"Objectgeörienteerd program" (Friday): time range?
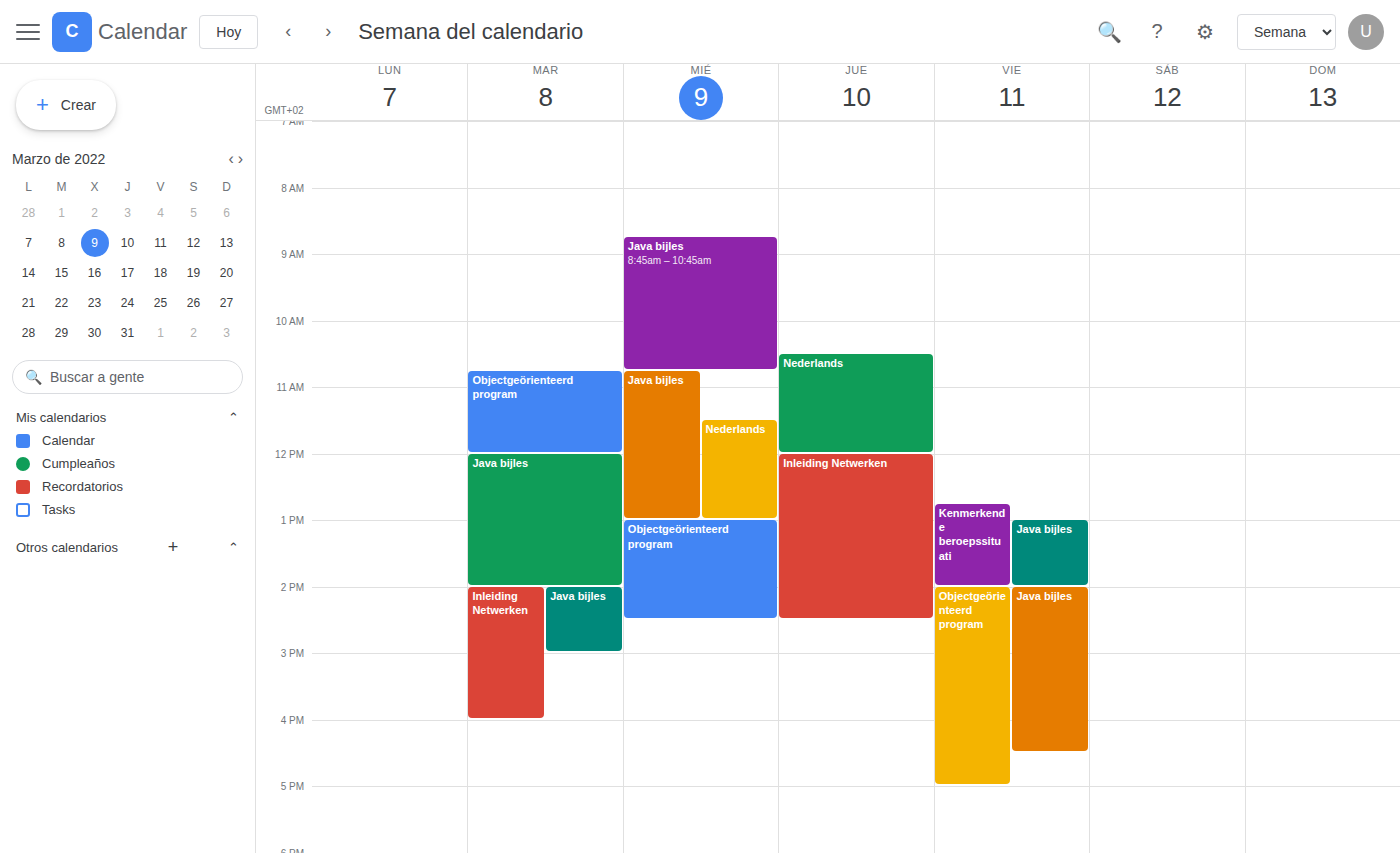
2:00 PM to 5:00 PM